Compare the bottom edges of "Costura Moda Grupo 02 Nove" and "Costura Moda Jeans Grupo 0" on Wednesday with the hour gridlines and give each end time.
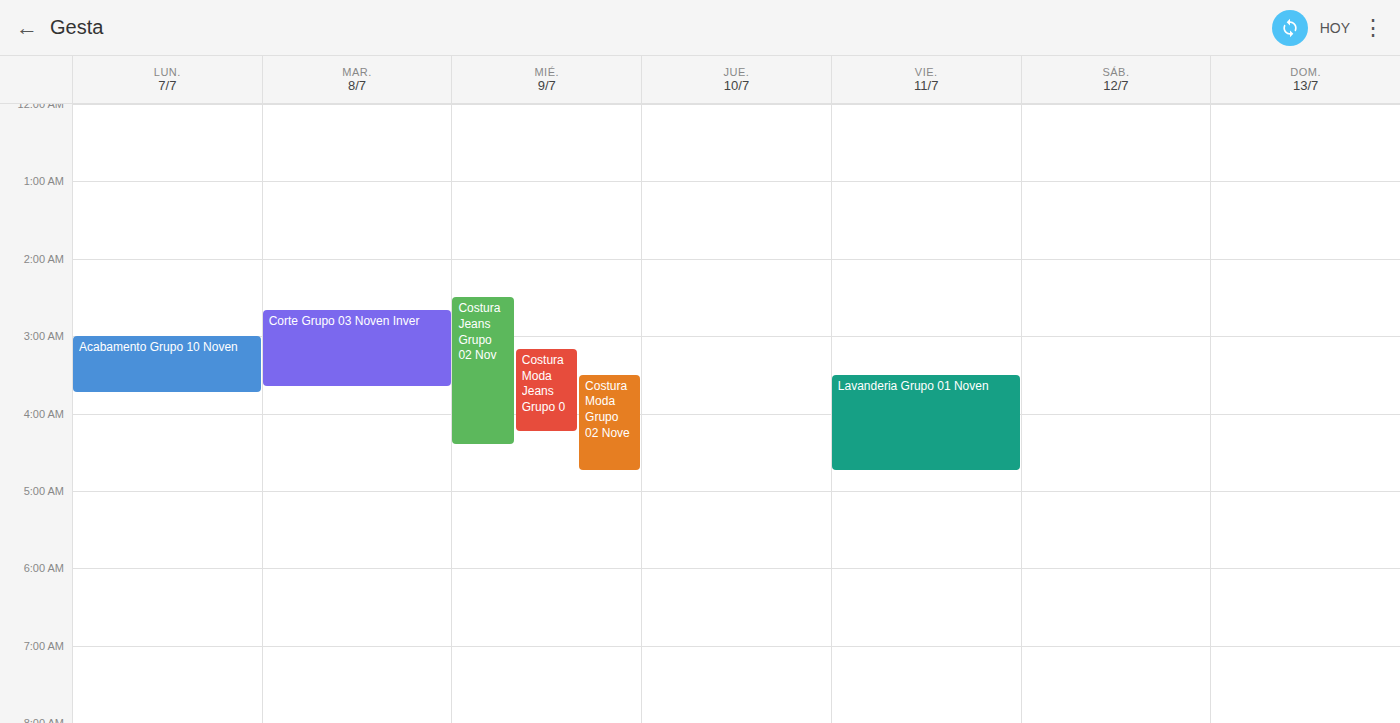
"Costura Moda Grupo 02 Nove": 4:45 AM, neither: three quarters of the way from the 4 AM line to the 5 AM line. "Costura Moda Jeans Grupo 0": 4:15 AM, neither: a quarter of the way from the 4 AM line to the 5 AM line.